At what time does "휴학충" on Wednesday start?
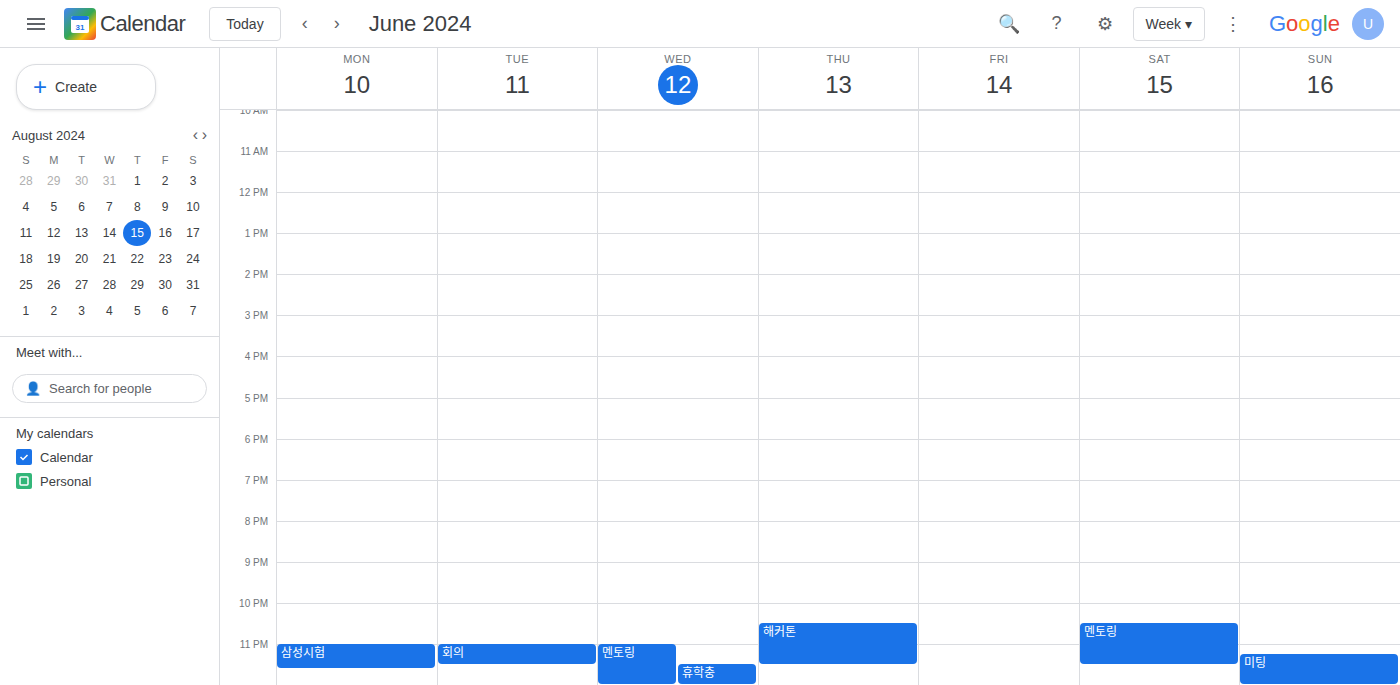
11:30 PM